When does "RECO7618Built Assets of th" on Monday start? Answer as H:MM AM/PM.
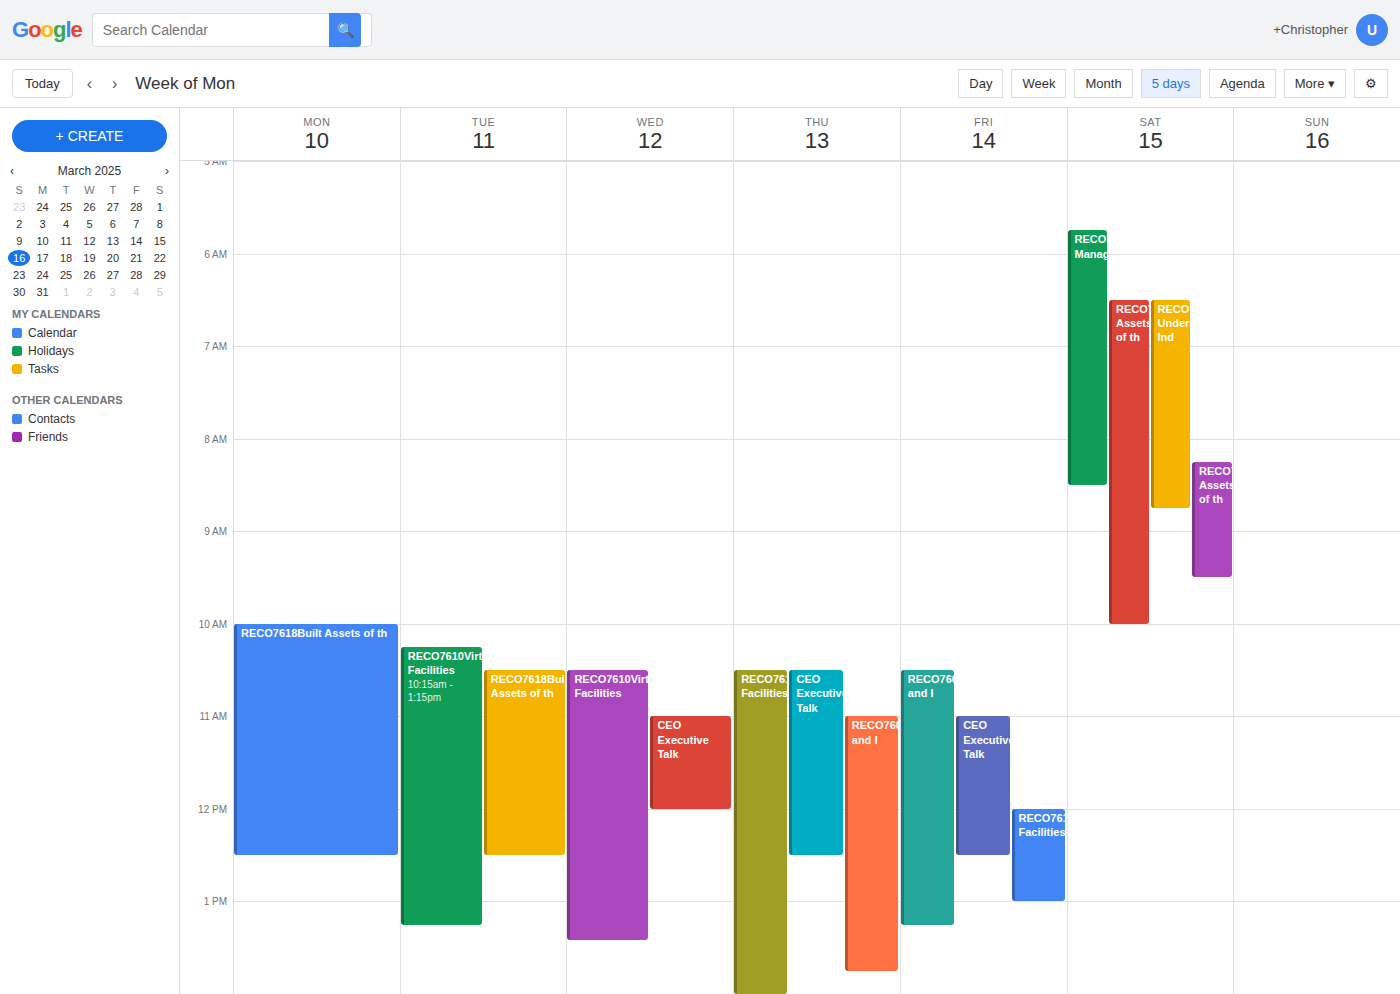
10:00 AM